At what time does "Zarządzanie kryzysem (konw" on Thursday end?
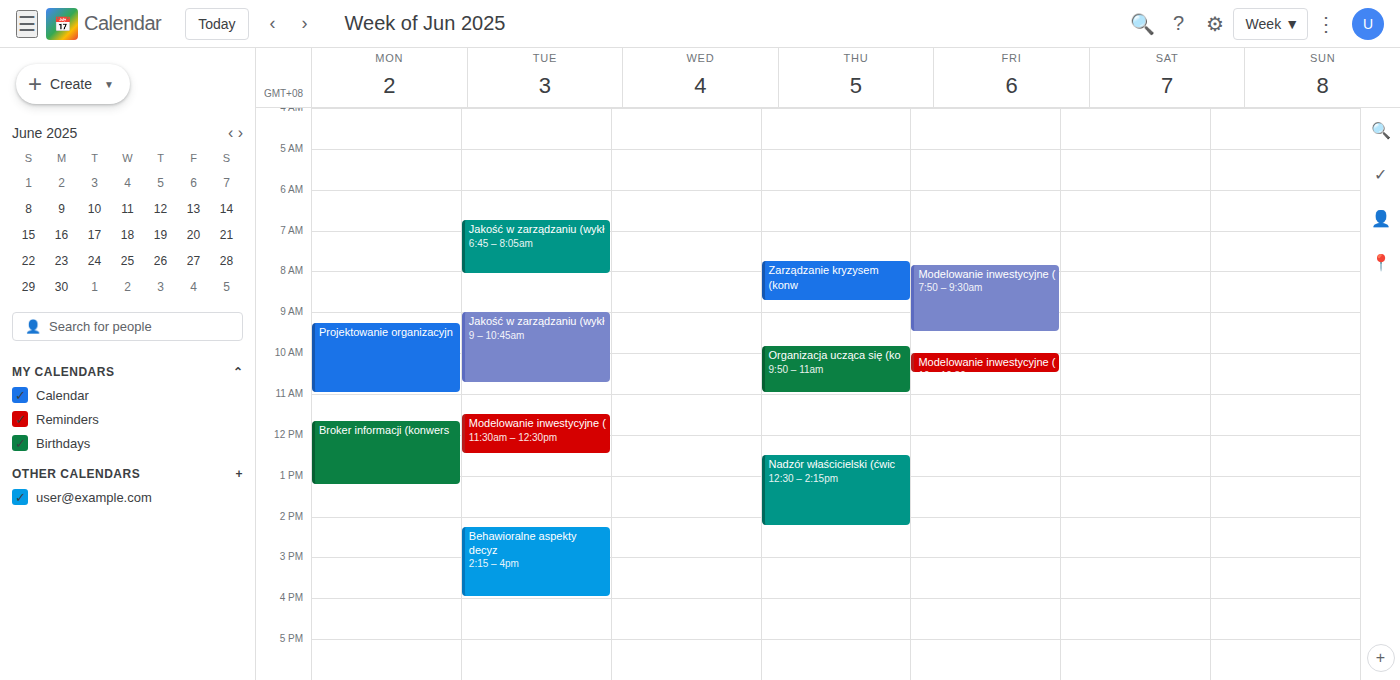
8:45 AM